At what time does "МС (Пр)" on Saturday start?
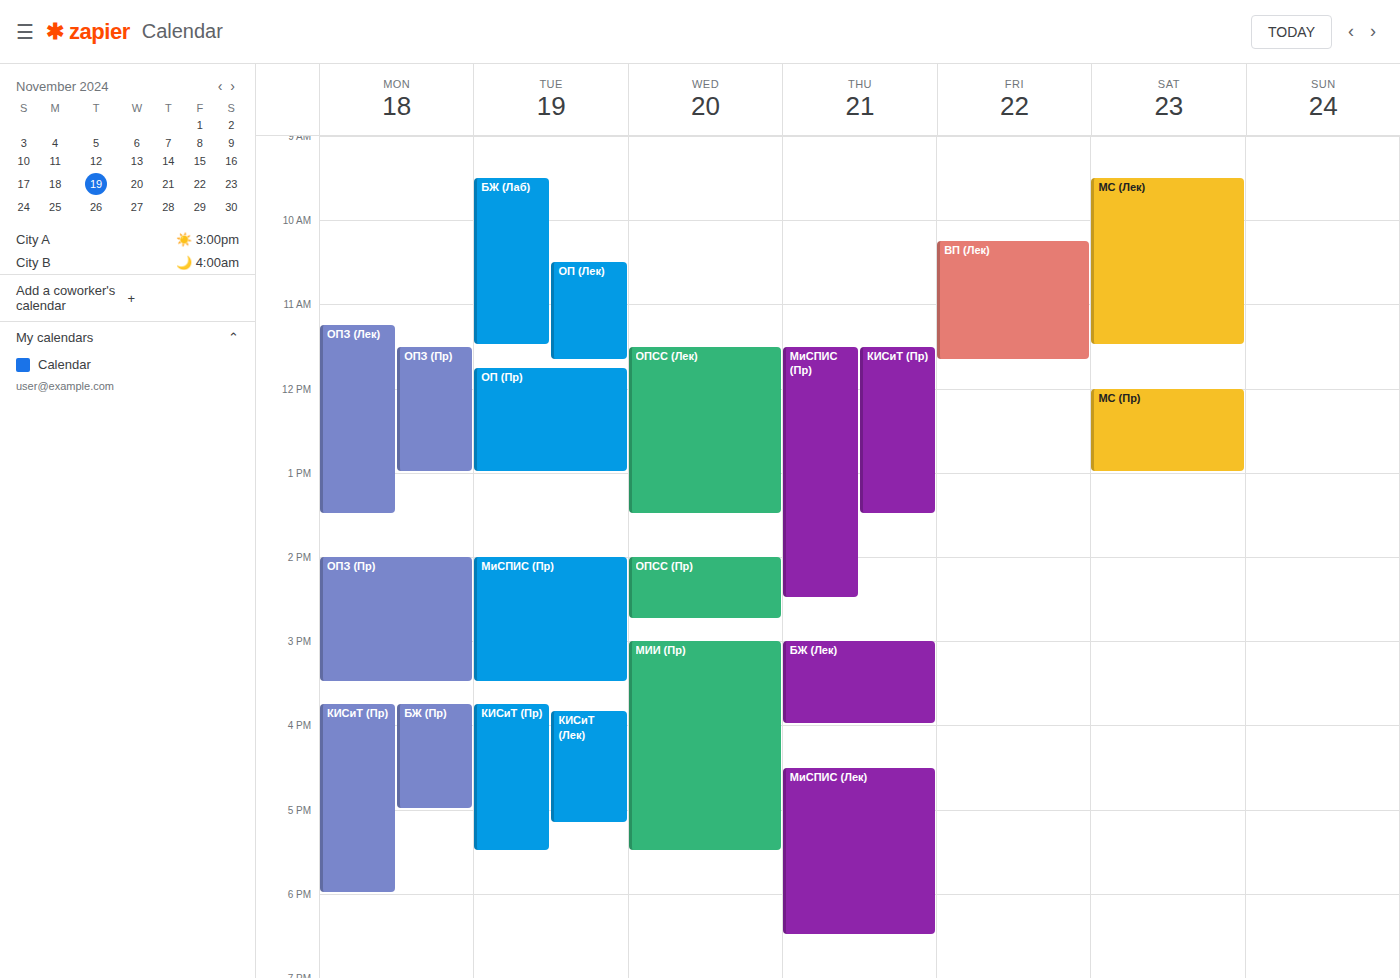
12:00 PM